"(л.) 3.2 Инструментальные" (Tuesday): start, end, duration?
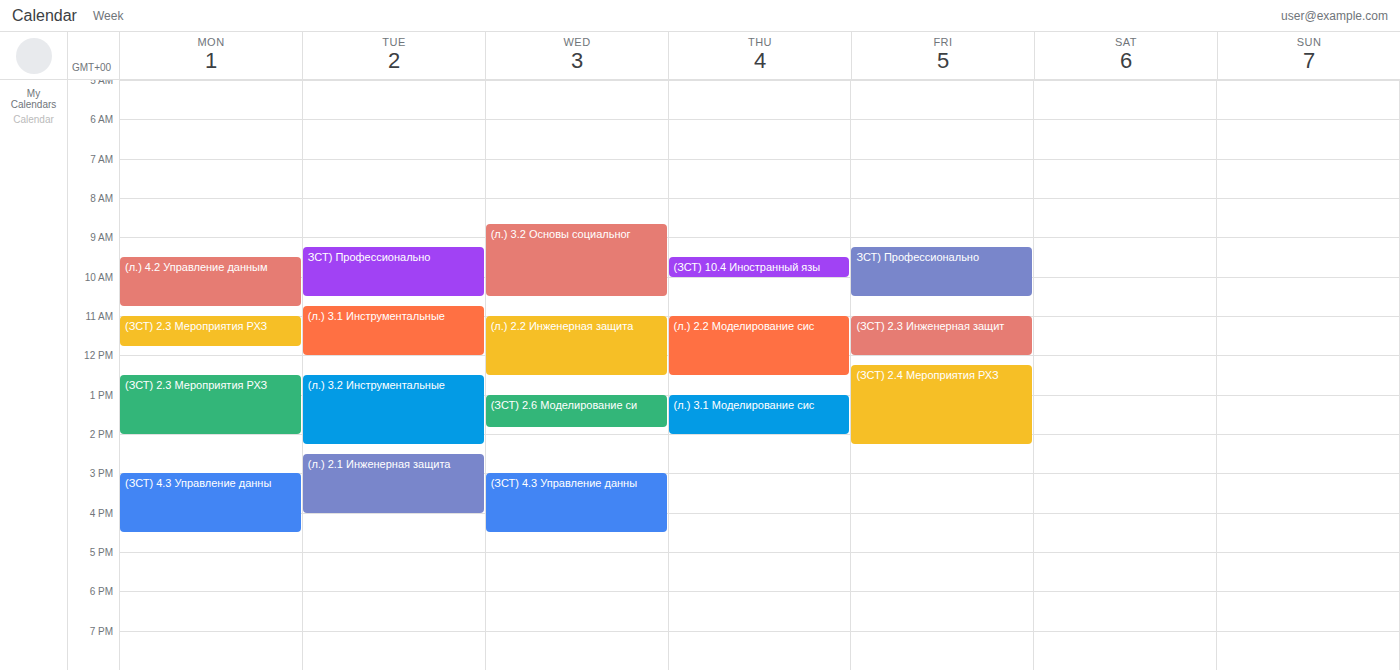
12:30 PM to 2:15 PM, 1 hour 45 minutes